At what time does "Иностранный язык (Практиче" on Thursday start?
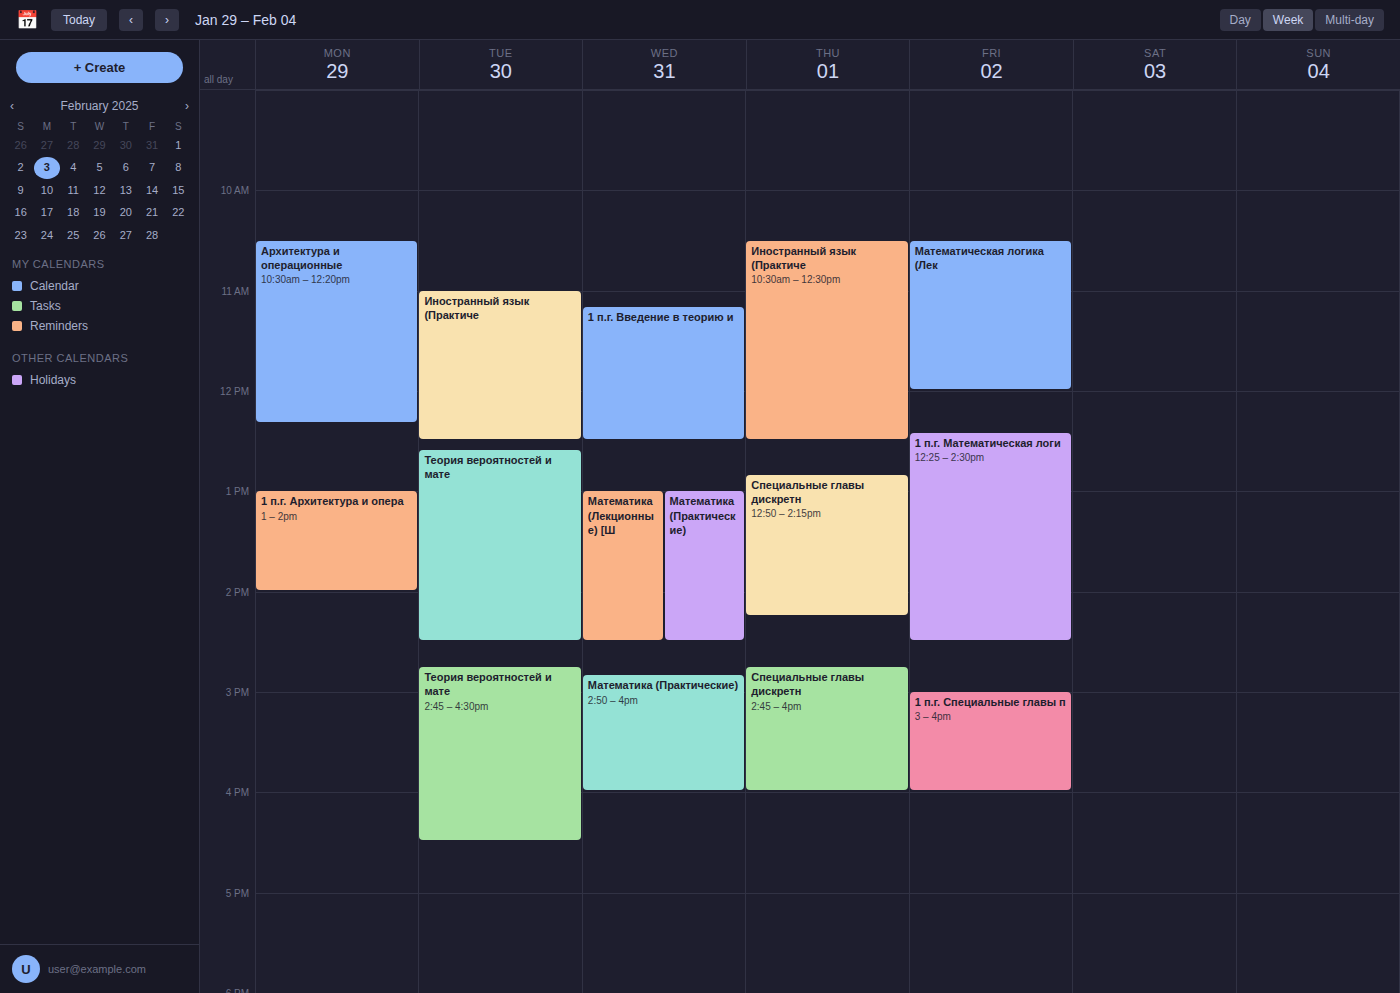
10:30 AM